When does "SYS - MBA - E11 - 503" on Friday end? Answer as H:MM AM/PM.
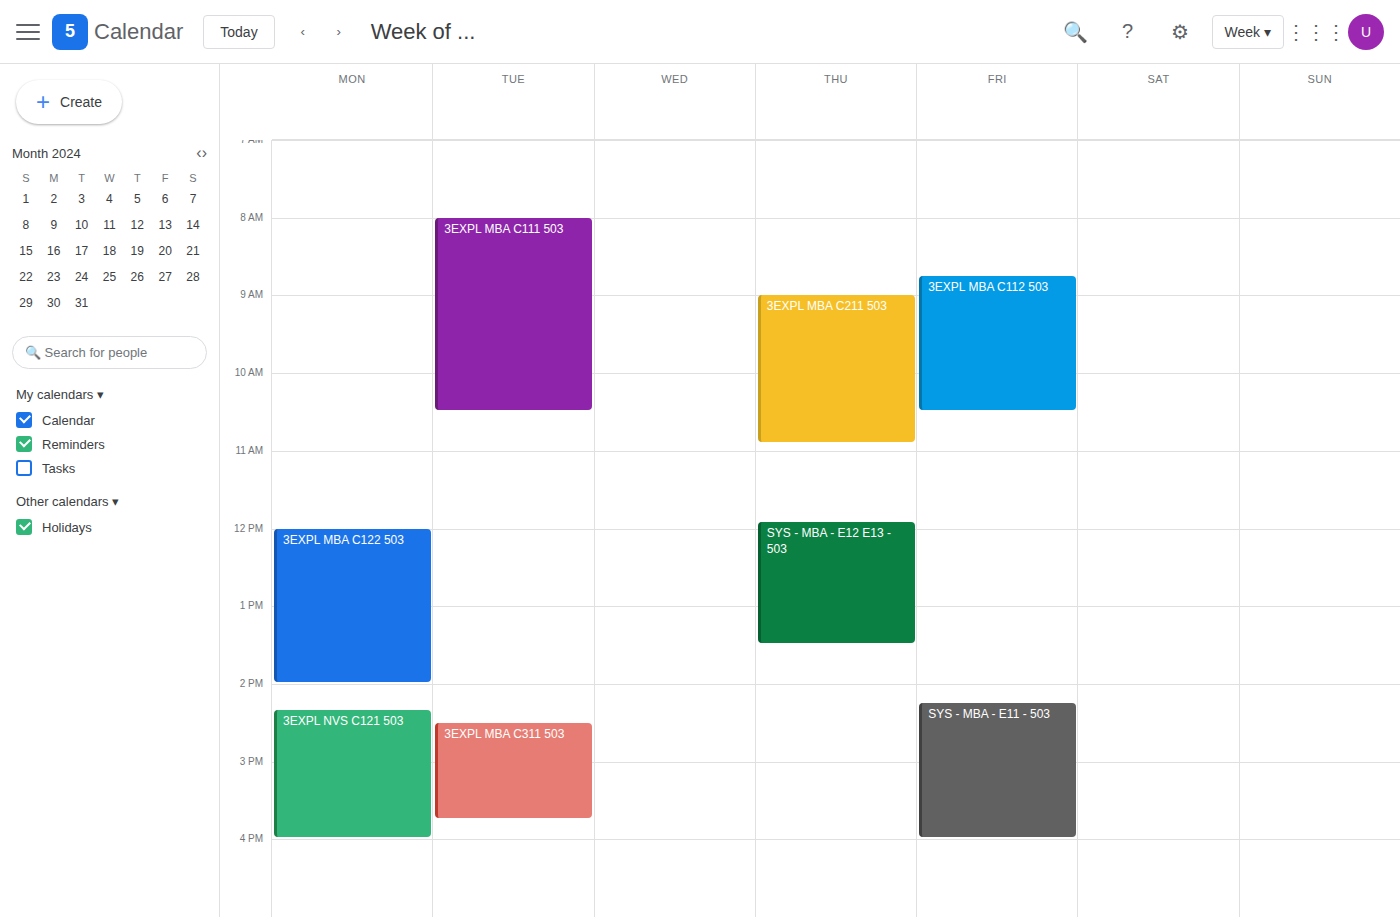
4:00 PM